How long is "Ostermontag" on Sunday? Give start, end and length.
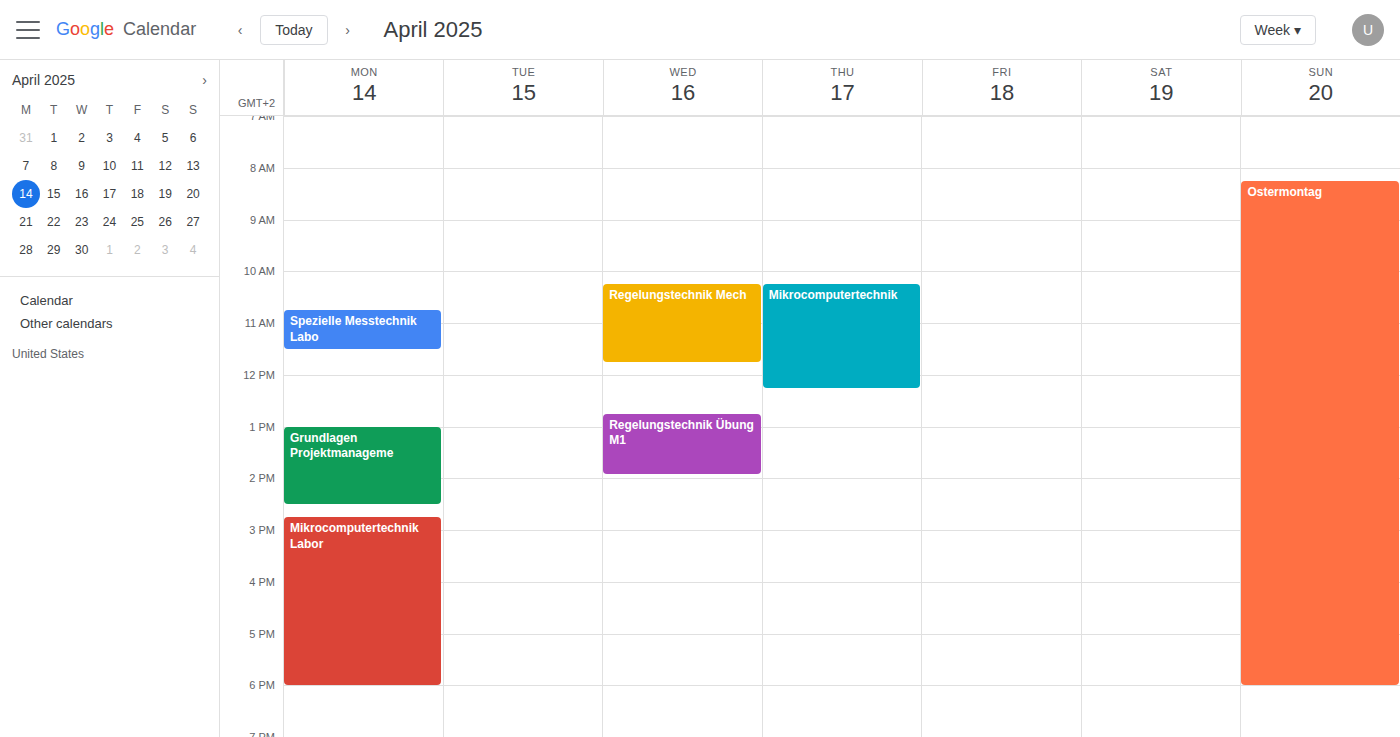
8:15 AM to 6:00 PM, 9 hours 45 minutes